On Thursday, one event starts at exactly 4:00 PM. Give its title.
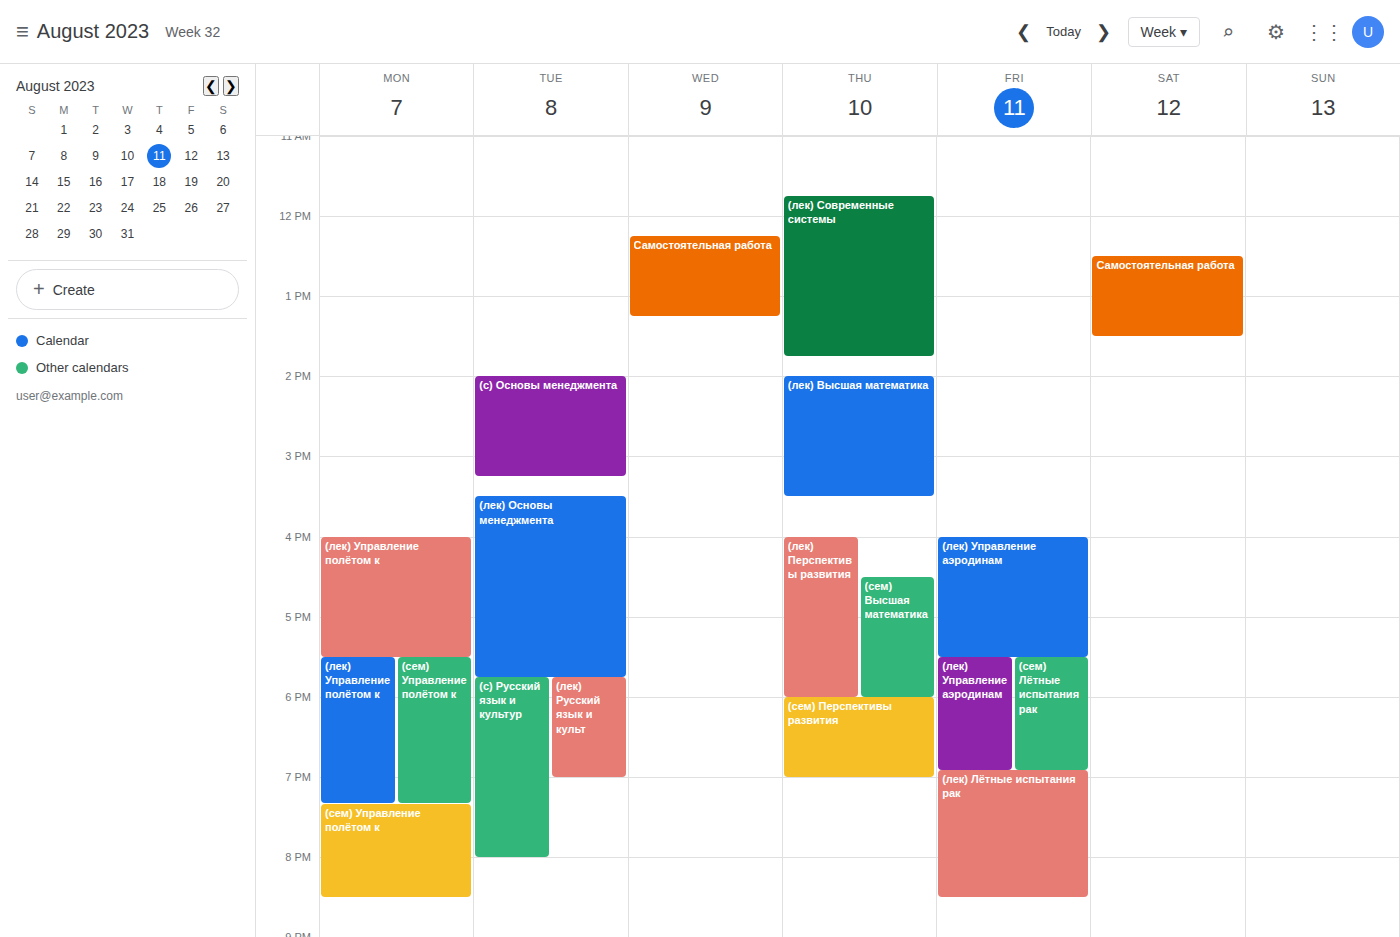
"(лек) Перспективы развития"